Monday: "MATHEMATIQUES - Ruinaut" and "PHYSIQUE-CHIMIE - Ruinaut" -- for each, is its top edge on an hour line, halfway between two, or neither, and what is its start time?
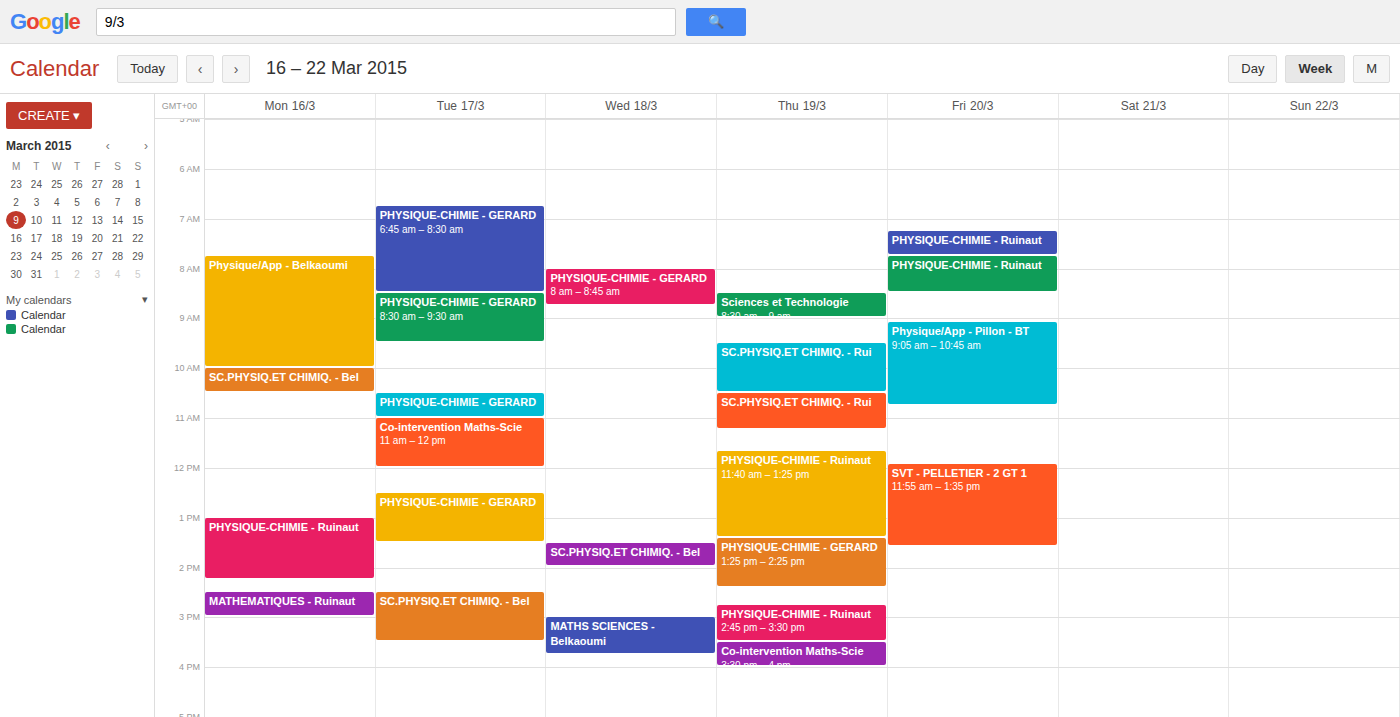
"MATHEMATIQUES - Ruinaut": 2:30 PM, halfway between the 2 PM and 3 PM lines. "PHYSIQUE-CHIMIE - Ruinaut": 1:00 PM, exactly on the 1 PM line.